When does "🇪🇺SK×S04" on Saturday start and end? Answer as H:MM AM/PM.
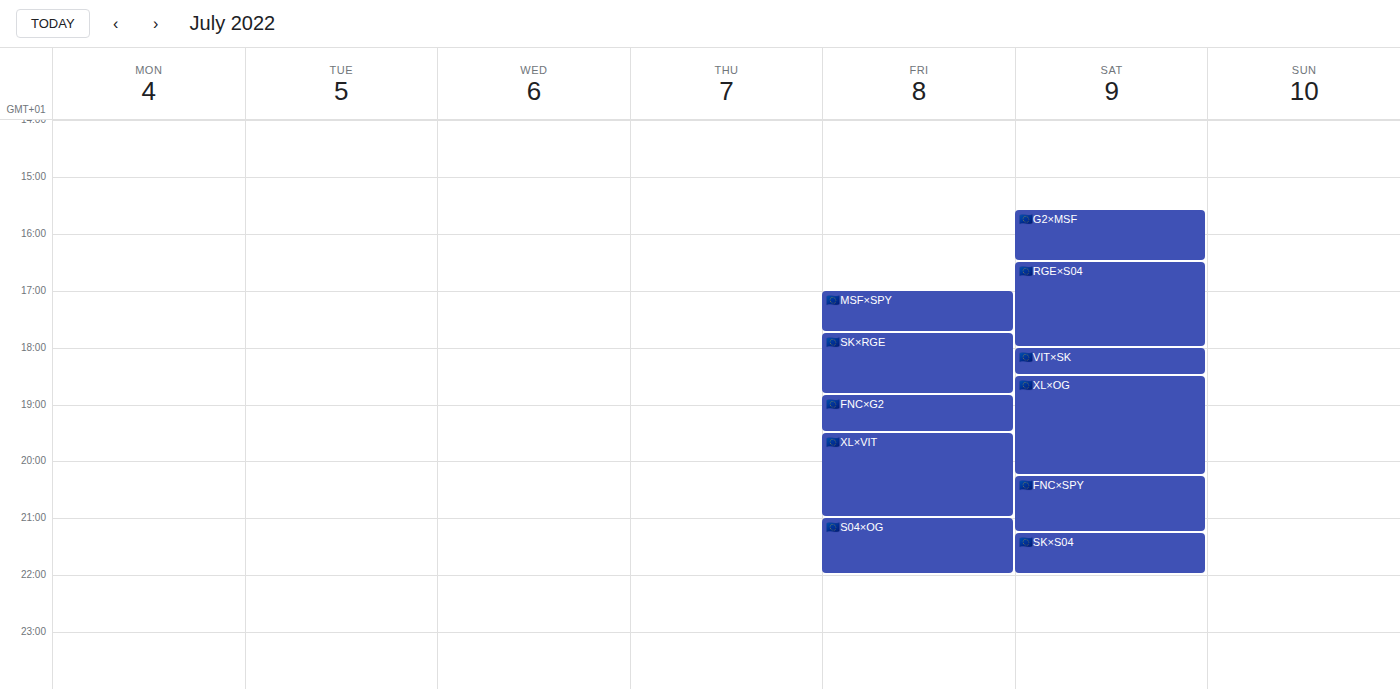
9:15 PM to 10:00 PM